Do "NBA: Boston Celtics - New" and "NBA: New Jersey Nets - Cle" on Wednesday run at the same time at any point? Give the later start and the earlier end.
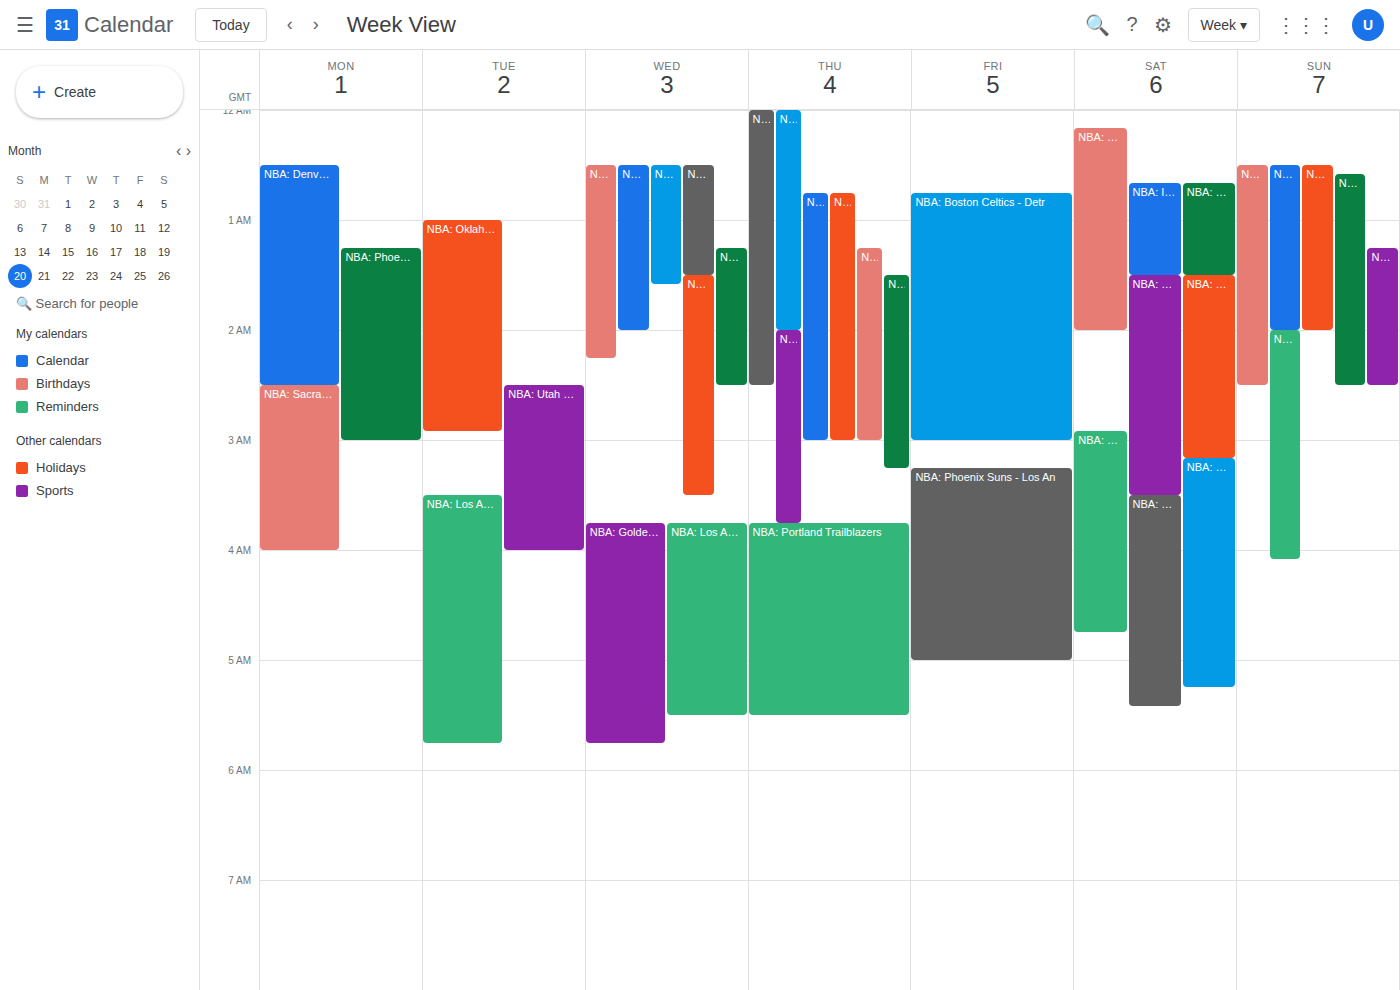
"NBA: Boston Celtics - New" starts at 1:15 AM, before "NBA: New Jersey Nets - Cle" ends at 2:15 AM -- they overlap.